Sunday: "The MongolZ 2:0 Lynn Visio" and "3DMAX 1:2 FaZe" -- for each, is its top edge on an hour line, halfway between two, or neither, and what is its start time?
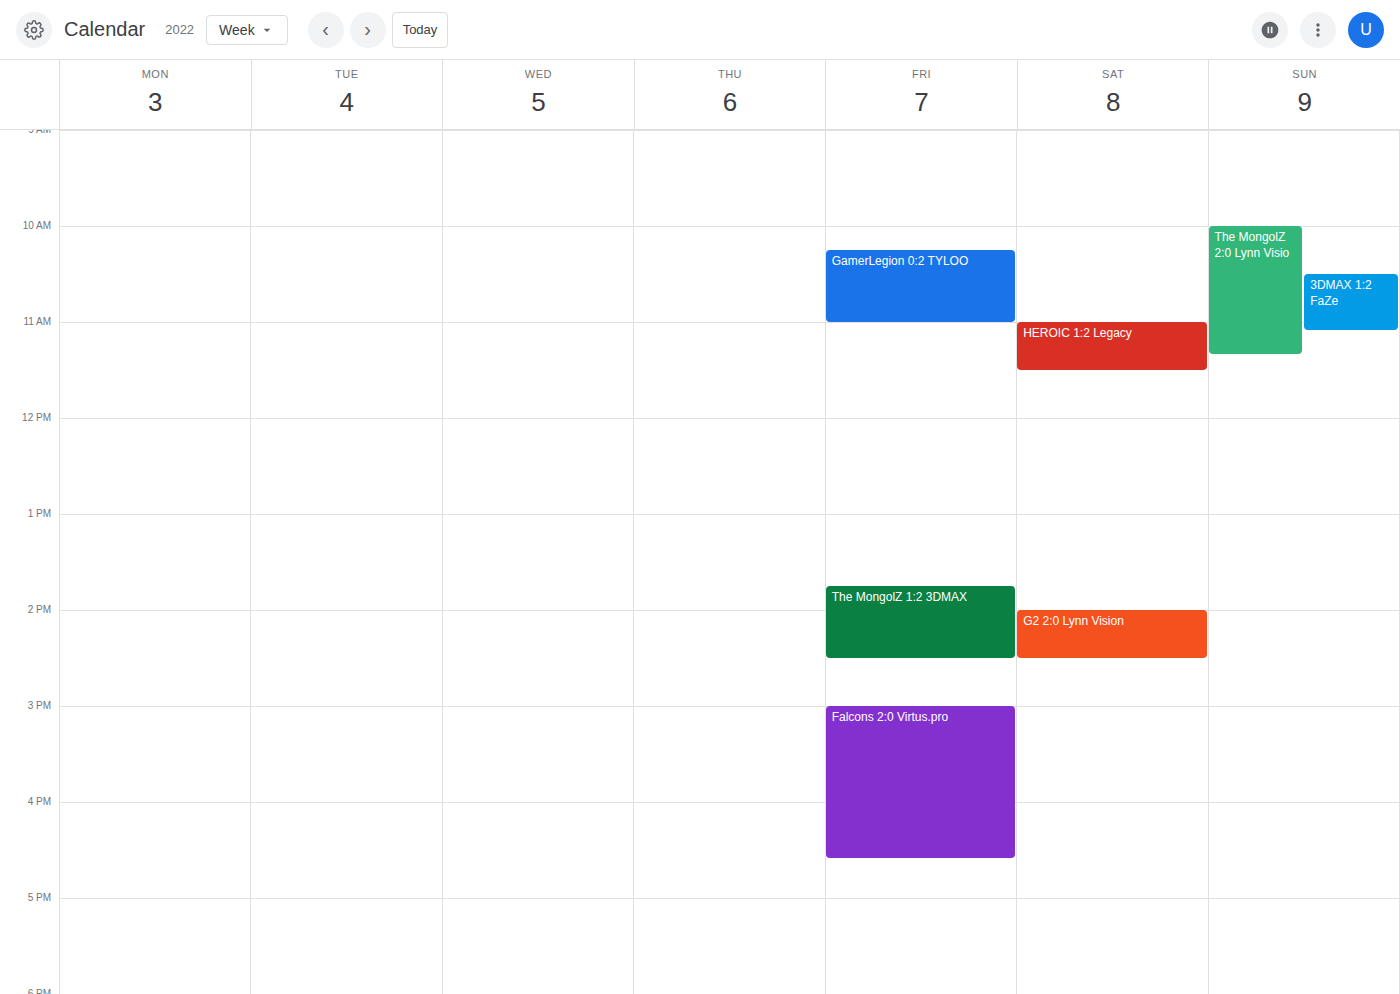
"The MongolZ 2:0 Lynn Visio": 10:00 AM, exactly on the 10 AM line. "3DMAX 1:2 FaZe": 10:30 AM, halfway between the 10 AM and 11 AM lines.